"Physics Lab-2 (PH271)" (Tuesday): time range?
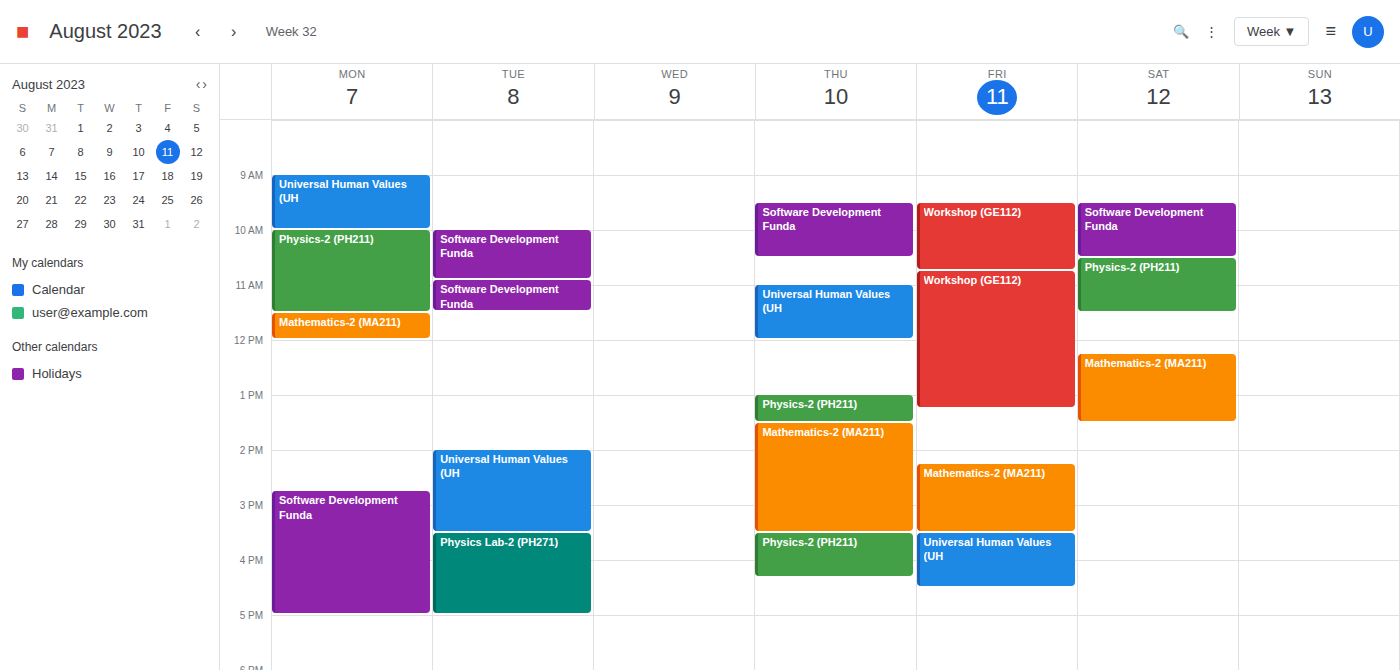
3:30 PM to 5:00 PM